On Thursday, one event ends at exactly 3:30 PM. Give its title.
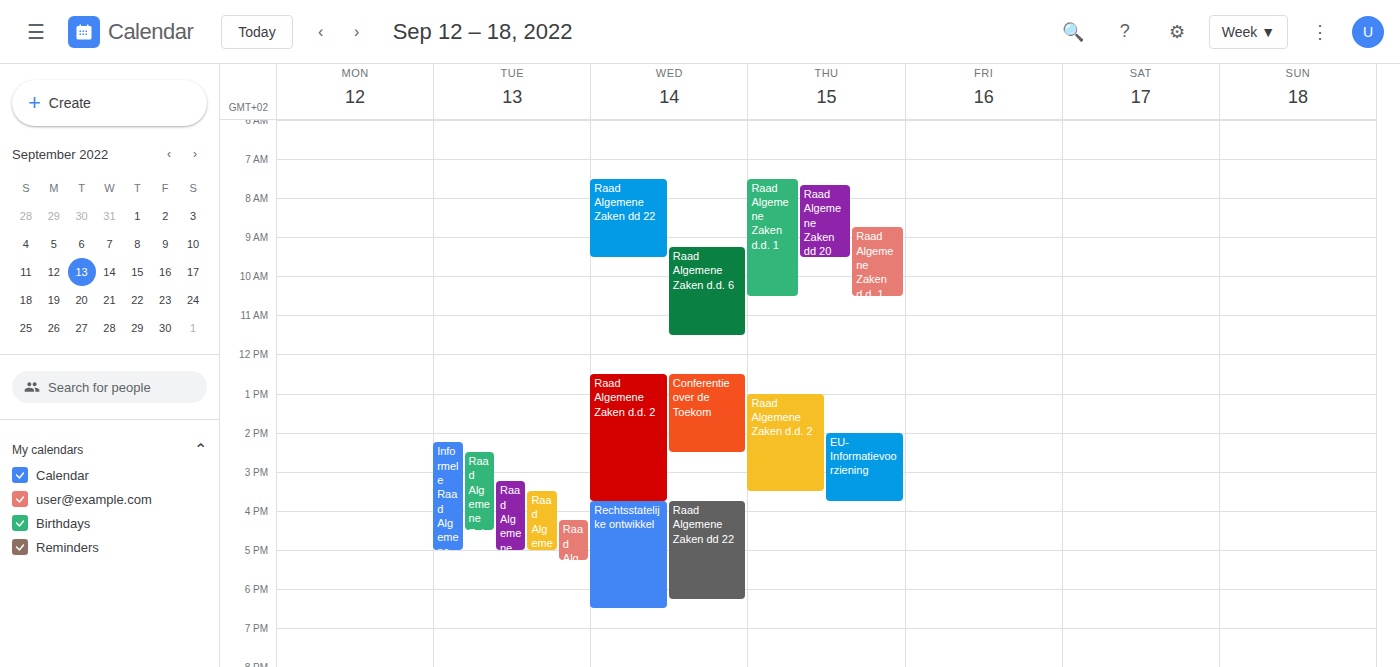
"Raad Algemene Zaken d.d. 2"